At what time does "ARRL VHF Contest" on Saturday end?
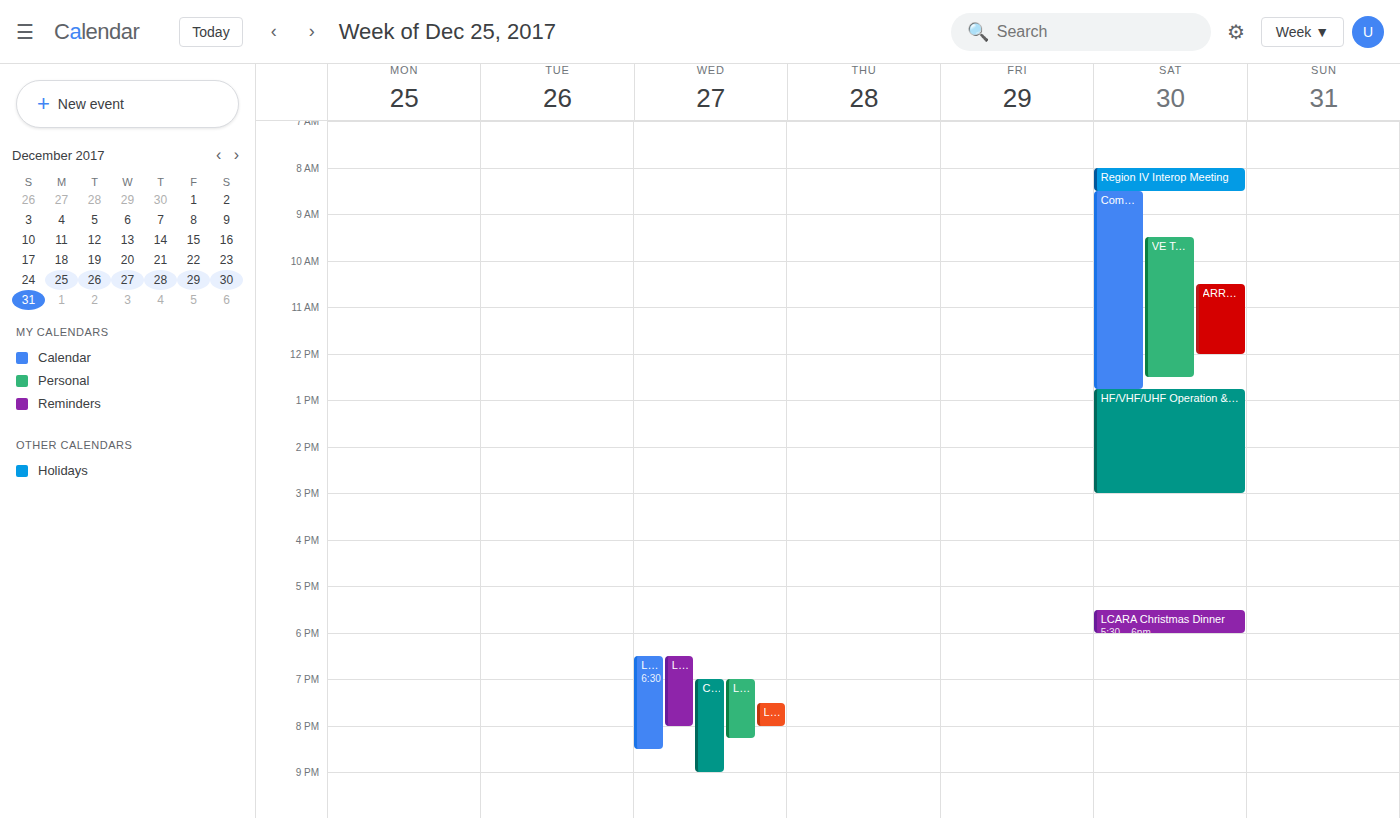
12:00 PM